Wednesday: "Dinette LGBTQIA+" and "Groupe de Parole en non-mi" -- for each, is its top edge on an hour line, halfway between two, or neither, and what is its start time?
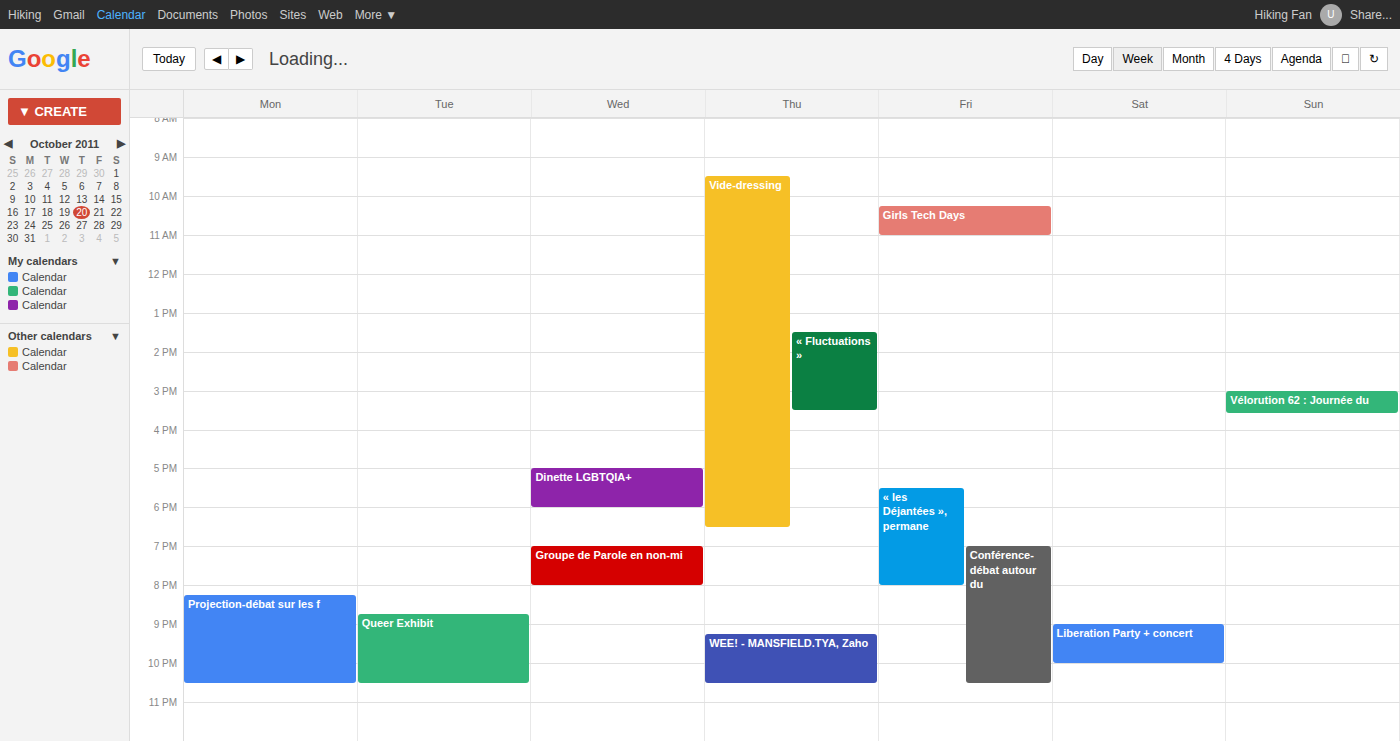
"Dinette LGBTQIA+": 5:00 PM, exactly on the 5 PM line. "Groupe de Parole en non-mi": 7:00 PM, exactly on the 7 PM line.